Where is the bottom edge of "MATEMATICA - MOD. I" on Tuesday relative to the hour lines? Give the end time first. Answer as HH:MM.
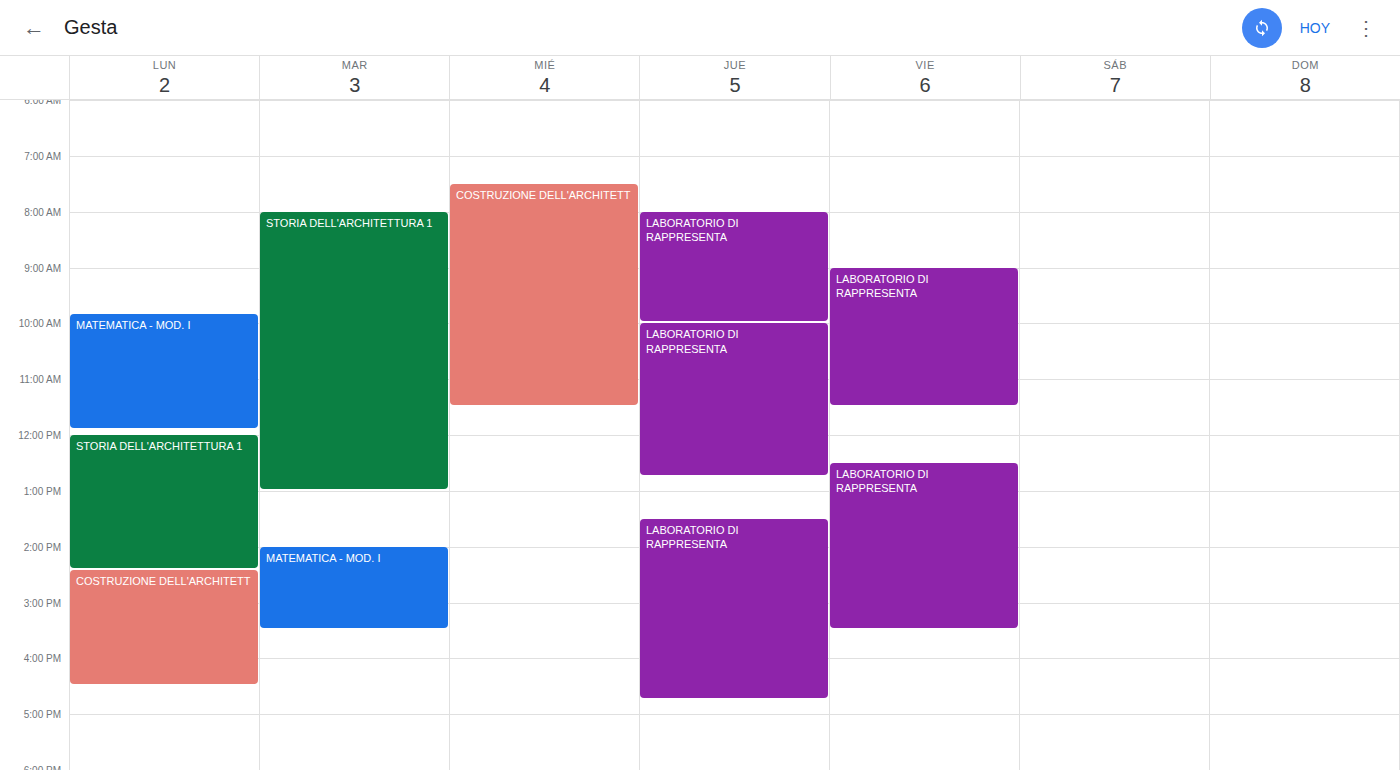
15:30 -- halfway between the 15:00 and 16:00 lines.